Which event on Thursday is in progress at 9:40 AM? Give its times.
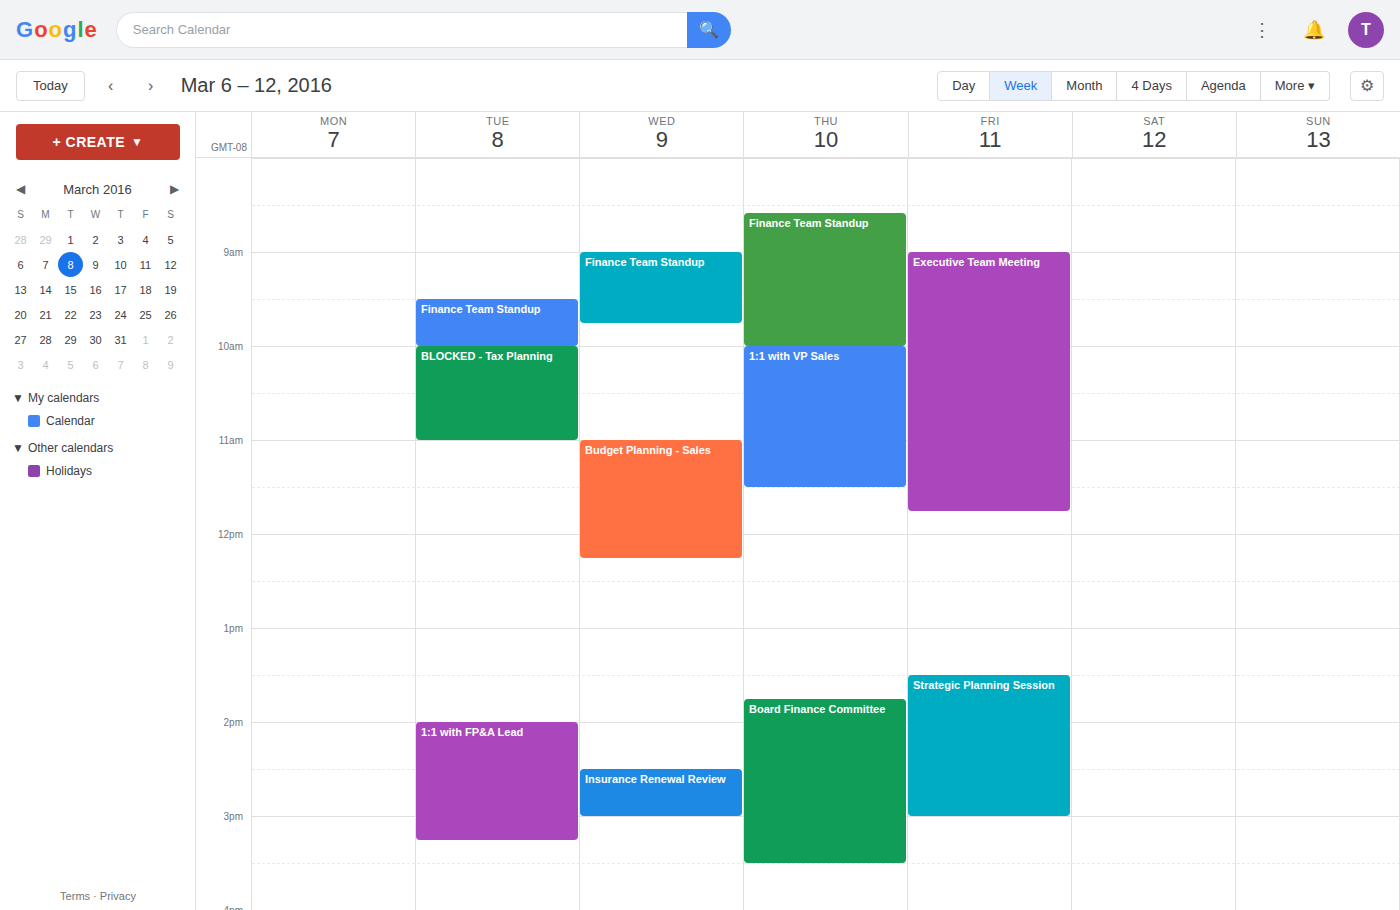
"Finance Team Standup", 8:35 AM to 10:00 AM